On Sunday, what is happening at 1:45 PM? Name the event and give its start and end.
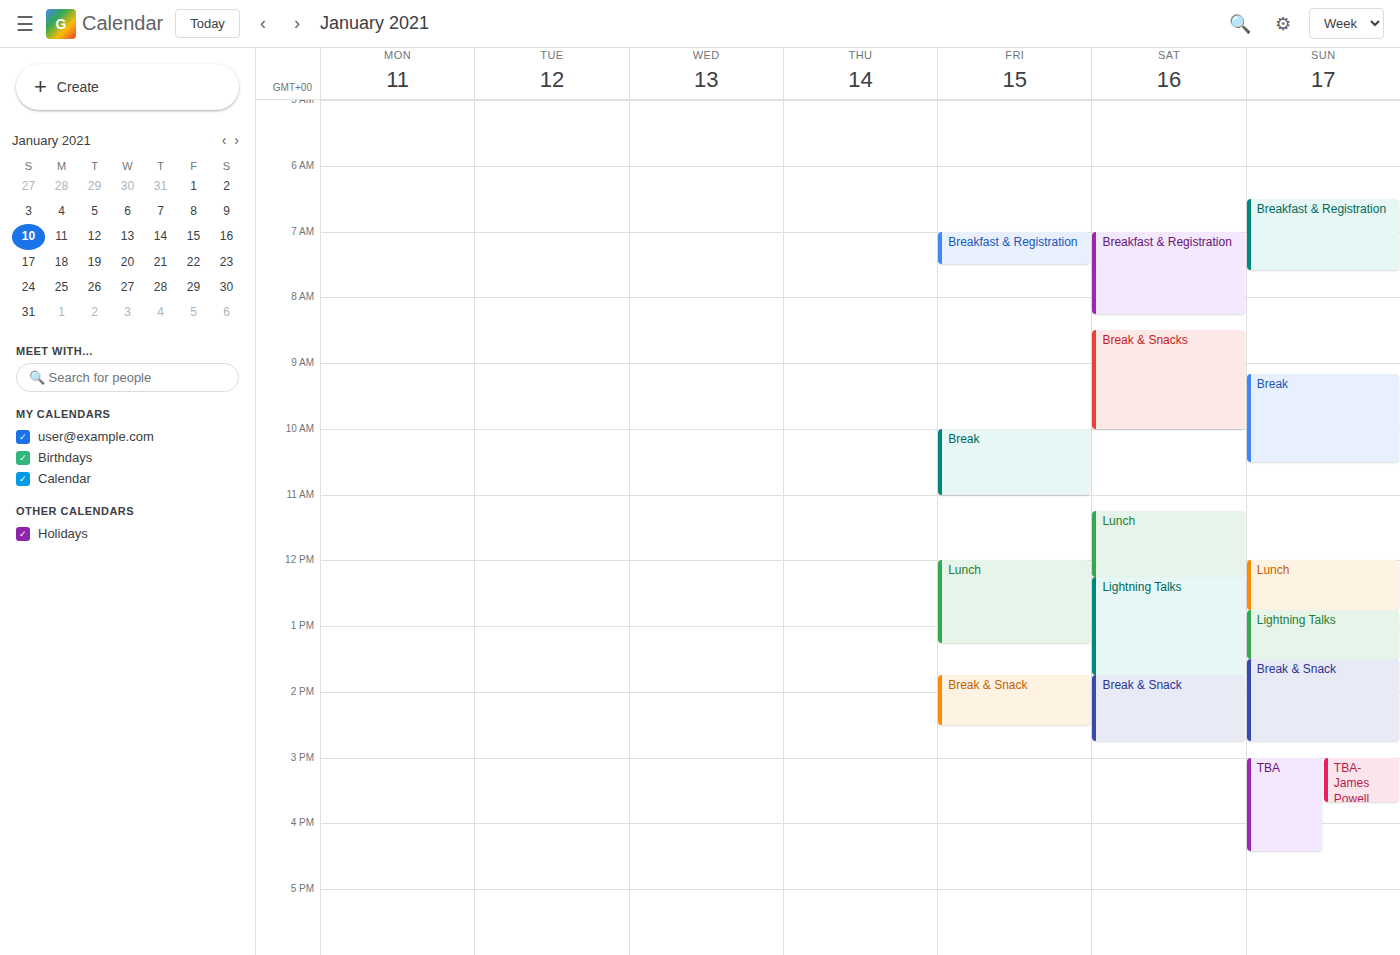
"Break & Snack", 1:30 PM to 2:45 PM